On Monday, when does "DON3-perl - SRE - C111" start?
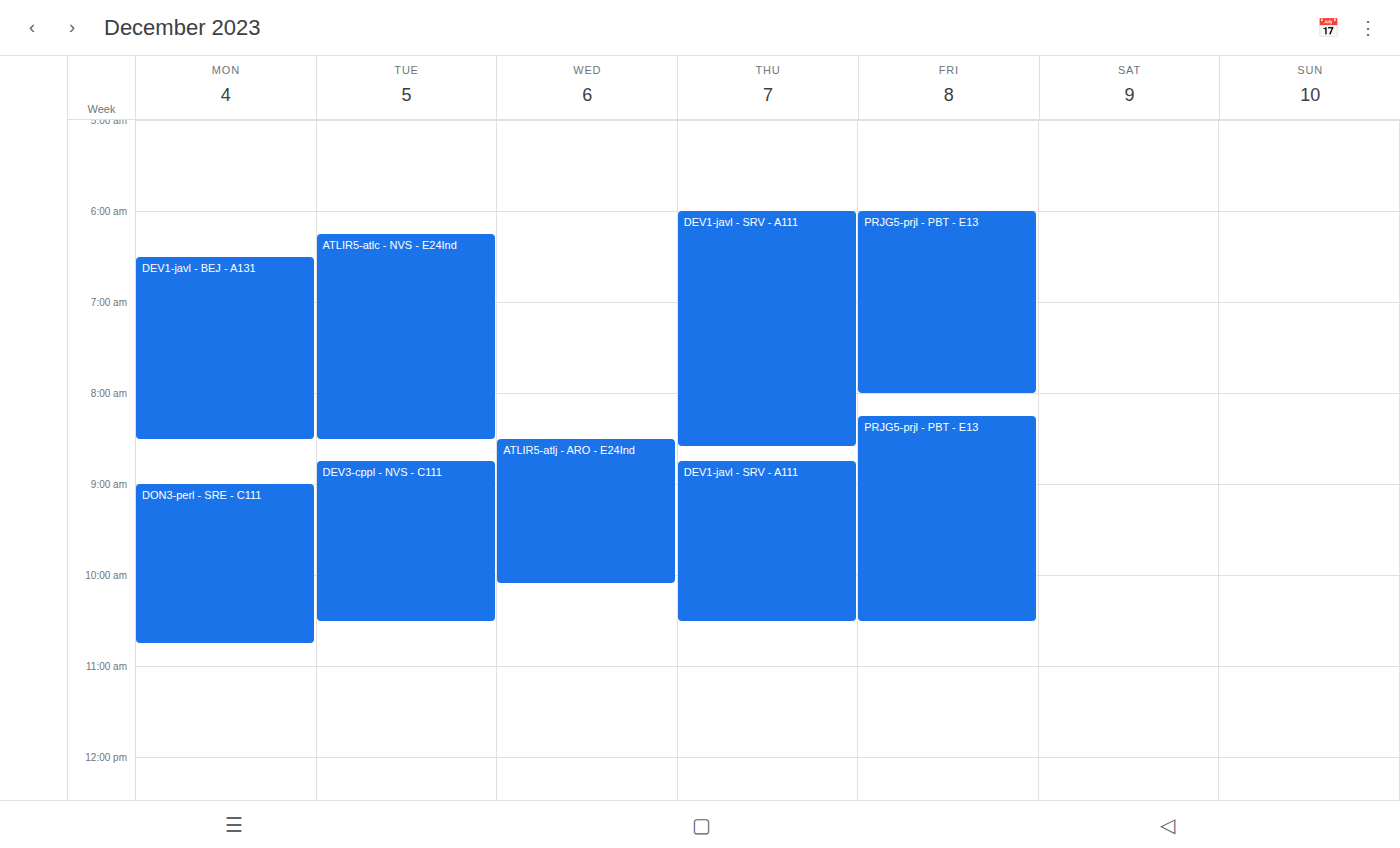
9:00 AM